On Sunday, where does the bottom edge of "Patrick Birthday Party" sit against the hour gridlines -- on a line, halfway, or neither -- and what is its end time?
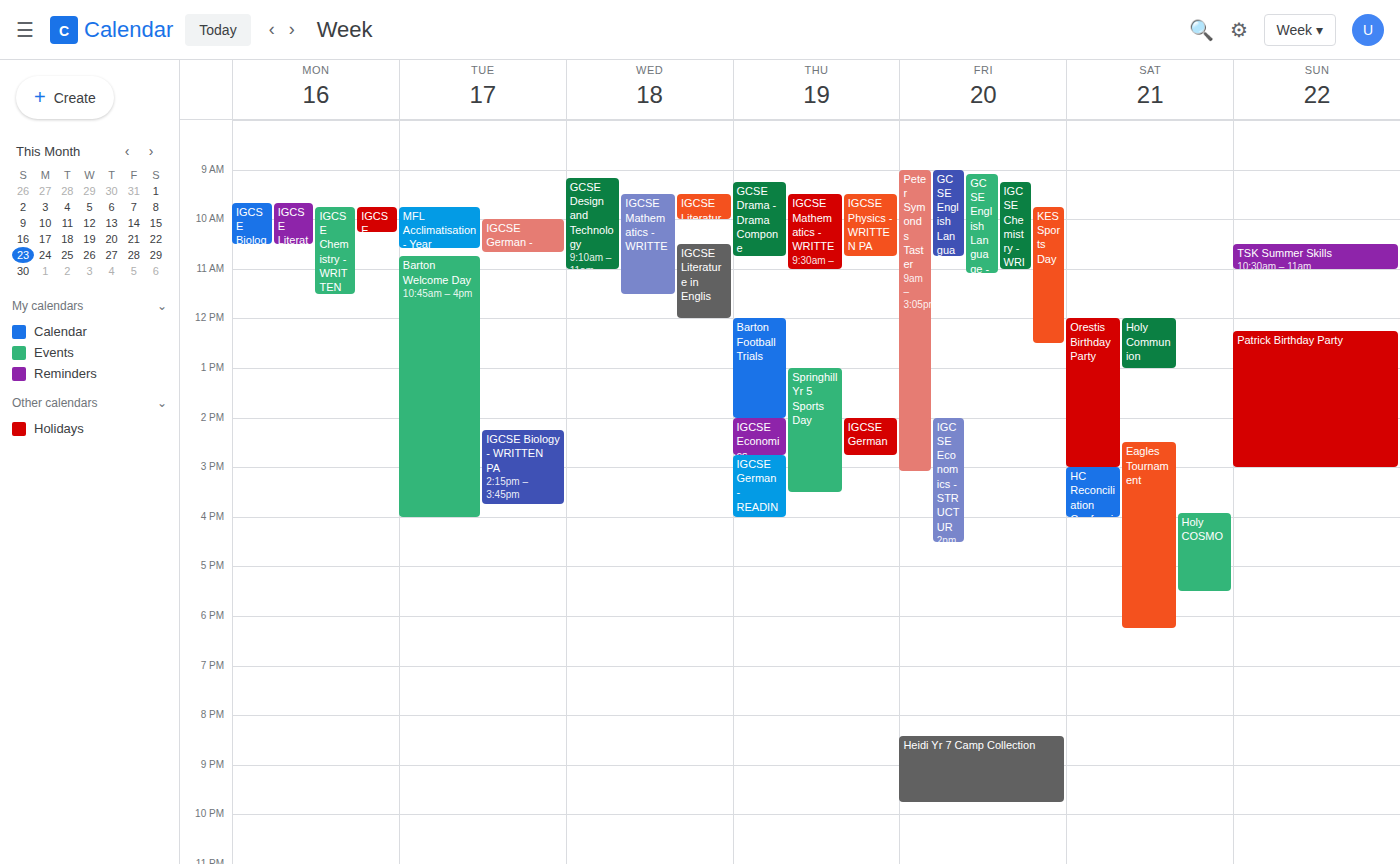
3:00 PM -- exactly on the 3 PM line.